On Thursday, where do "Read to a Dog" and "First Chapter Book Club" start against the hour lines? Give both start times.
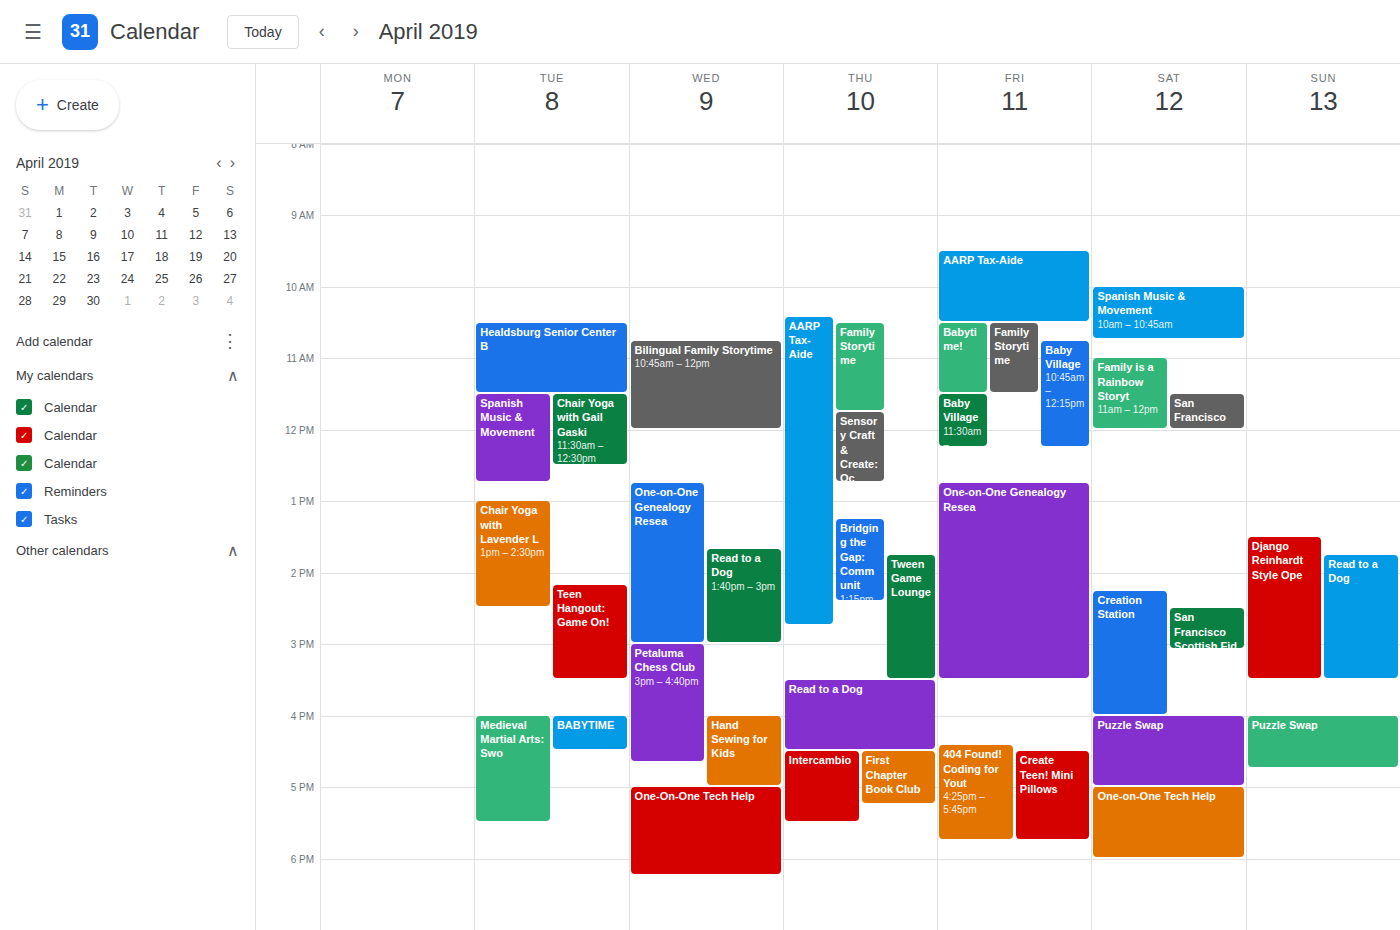
"Read to a Dog": 3:30 PM, halfway between the 3 PM and 4 PM lines. "First Chapter Book Club": 4:30 PM, halfway between the 4 PM and 5 PM lines.